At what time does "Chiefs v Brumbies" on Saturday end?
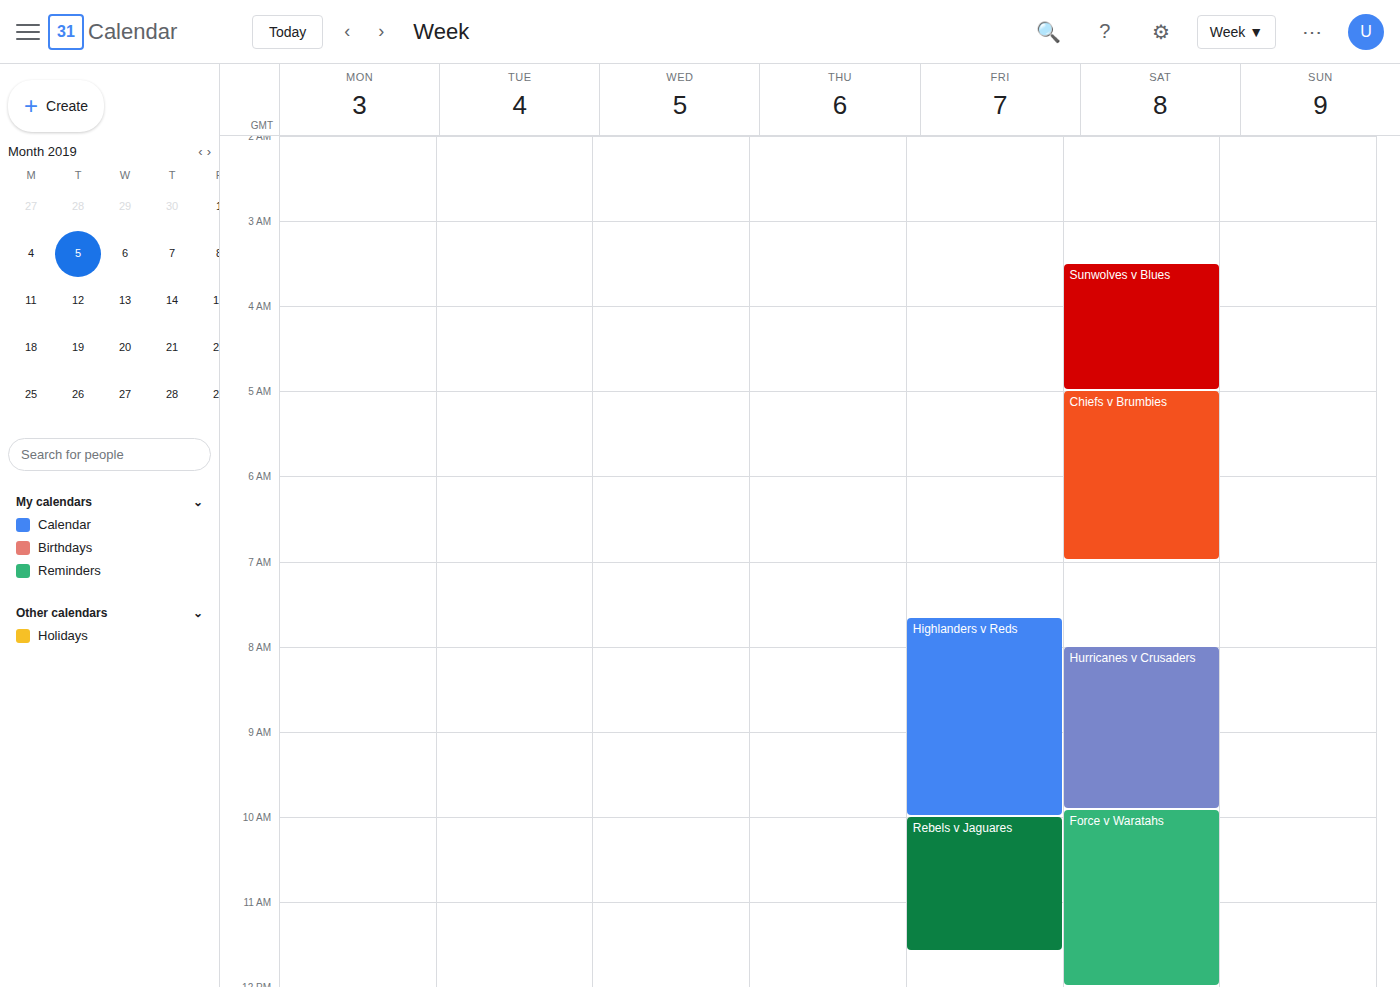
7:00 AM